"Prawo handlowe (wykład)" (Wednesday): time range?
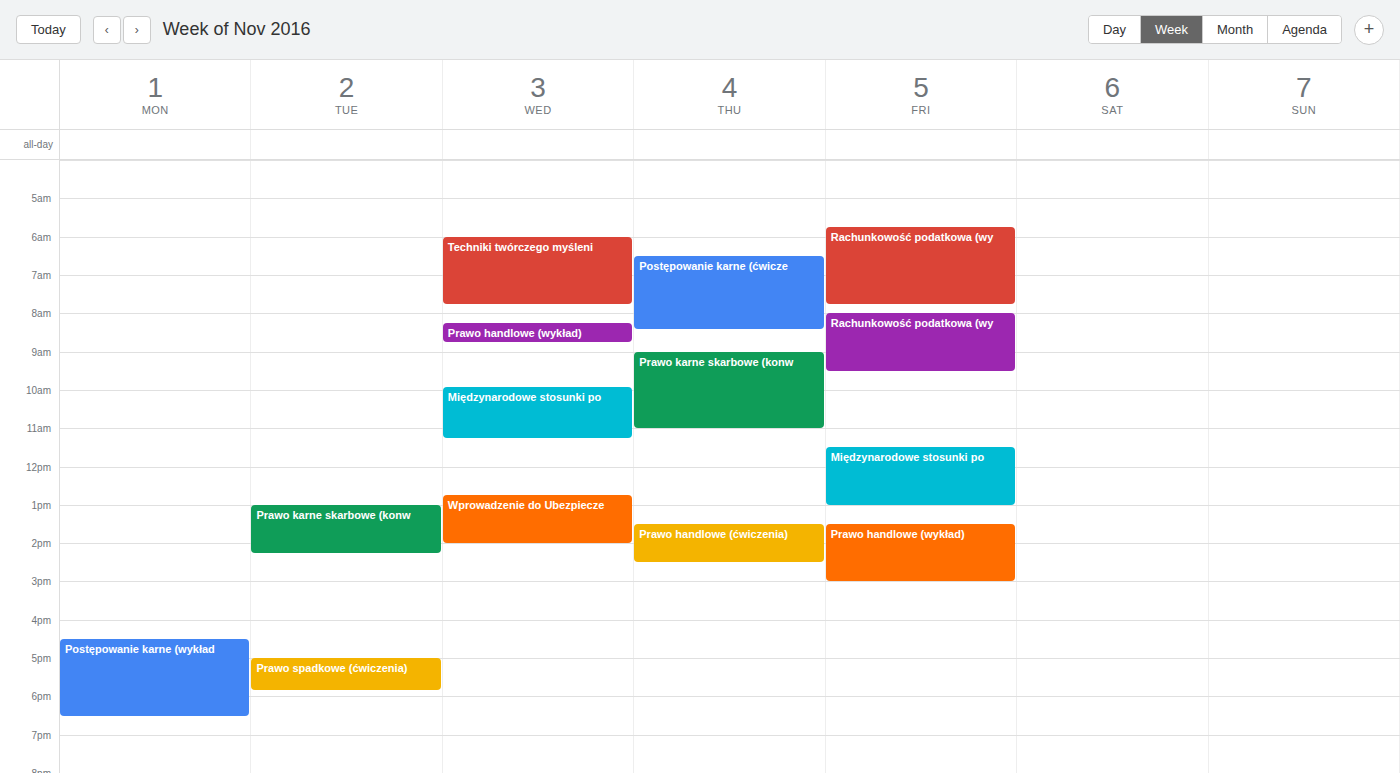
8:15 AM to 8:45 AM